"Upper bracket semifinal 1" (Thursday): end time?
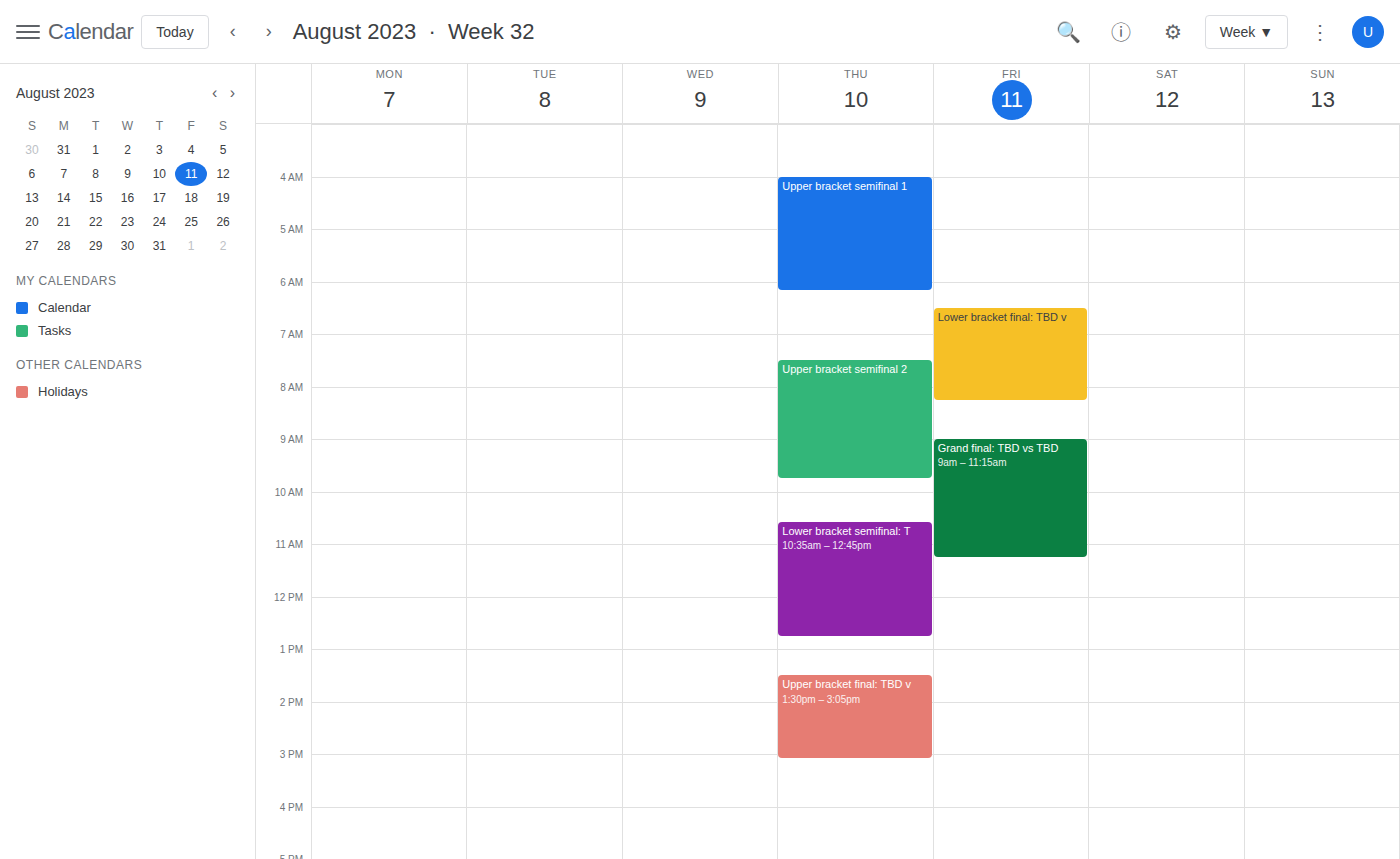
06:10